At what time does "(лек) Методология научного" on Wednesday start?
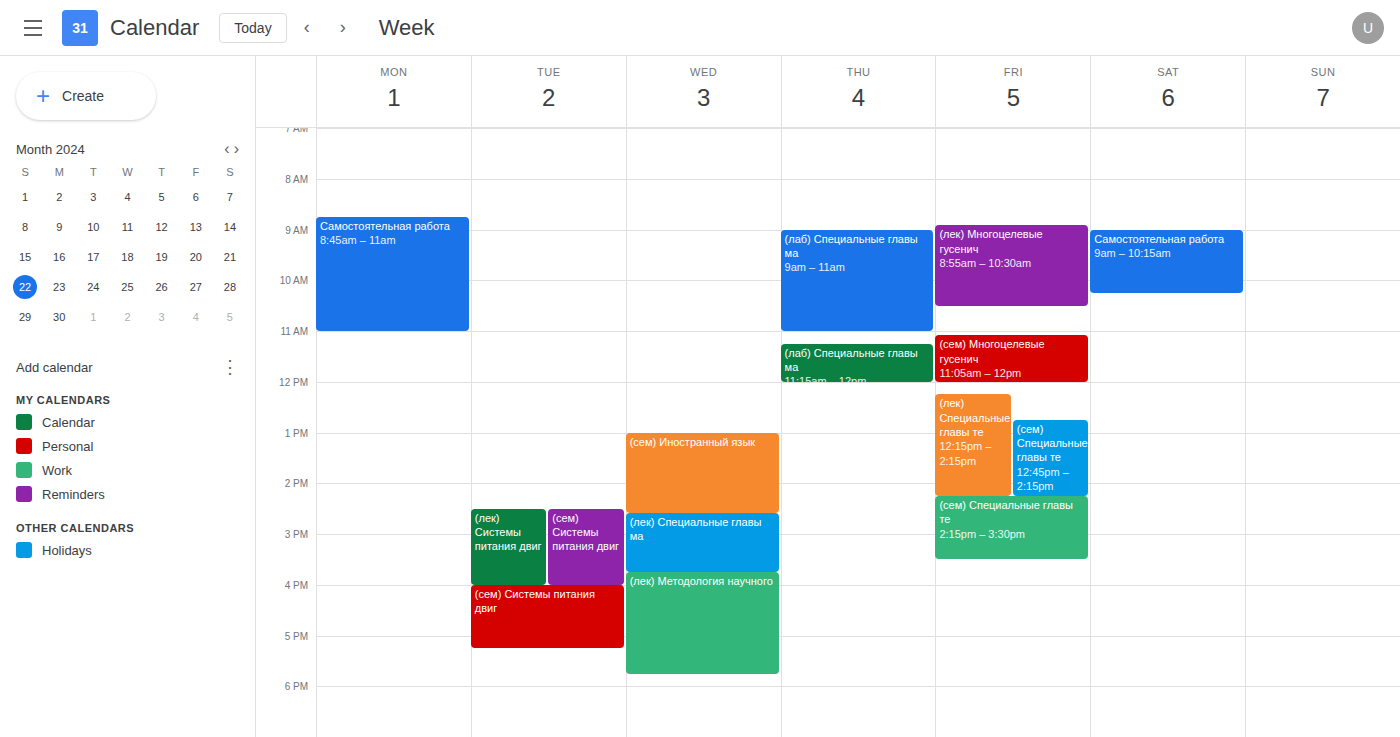
3:45 PM